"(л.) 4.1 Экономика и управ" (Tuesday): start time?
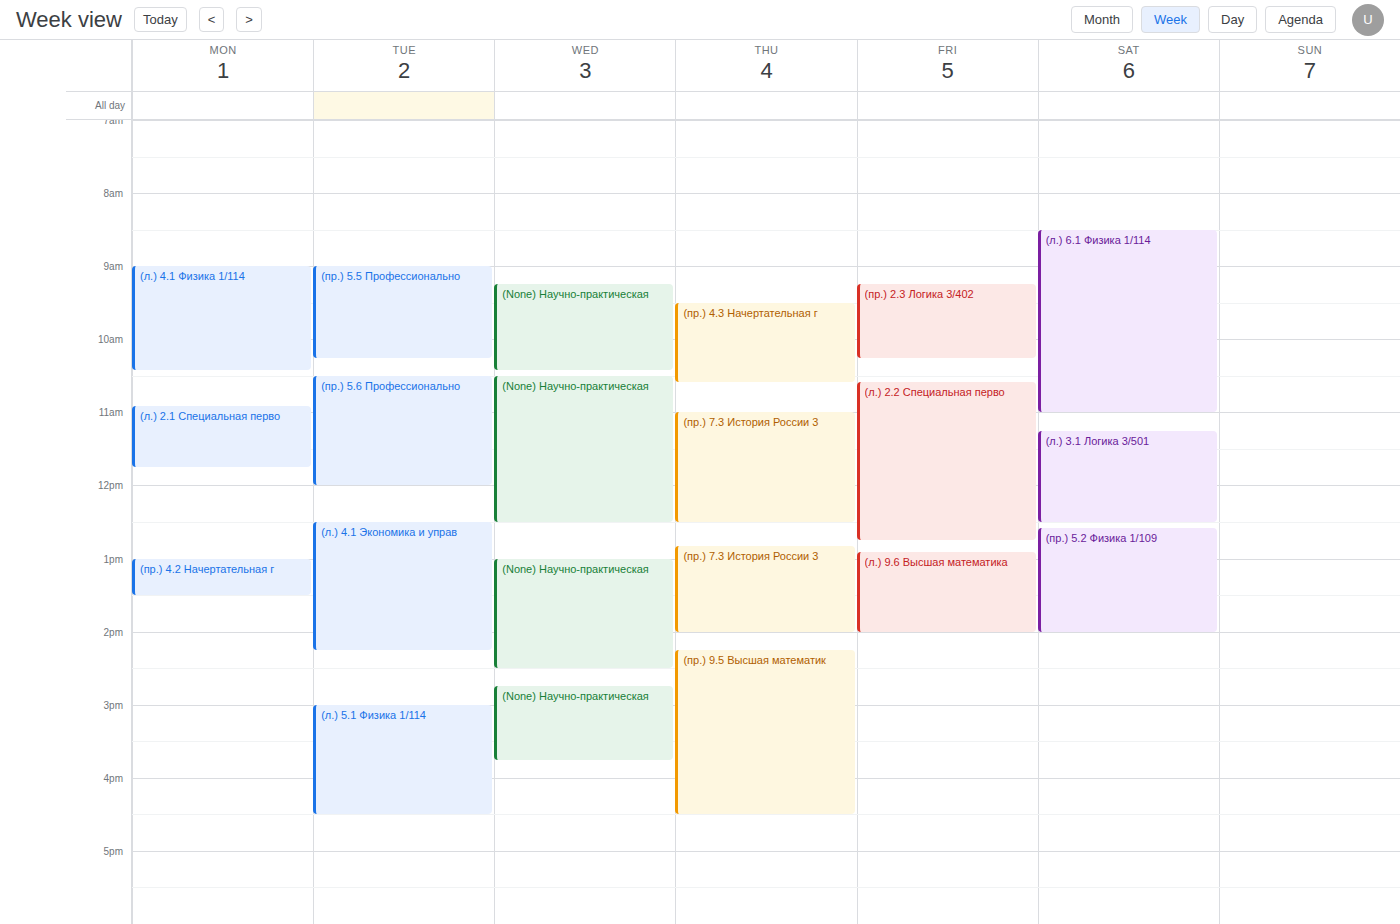
12:30 PM